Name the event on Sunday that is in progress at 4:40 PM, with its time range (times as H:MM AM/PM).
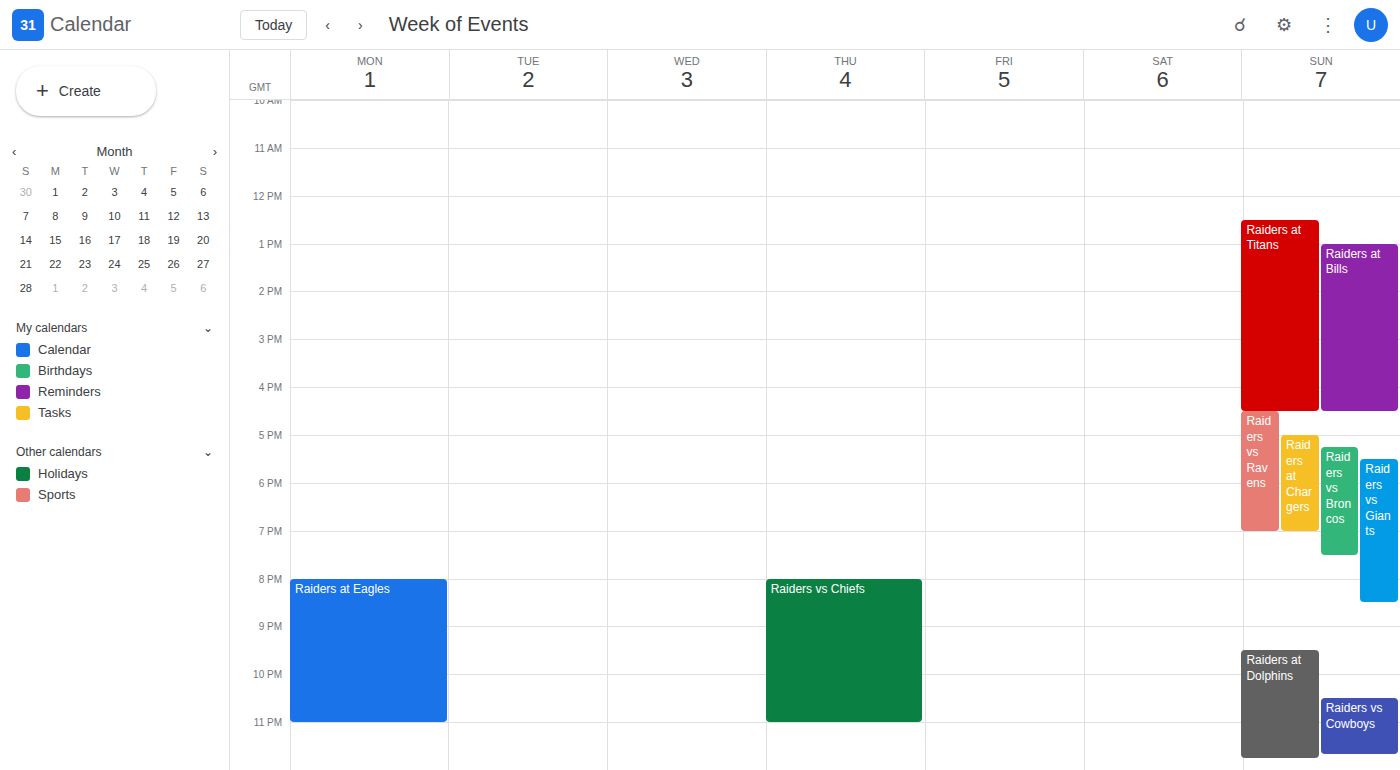
"Raiders vs Ravens", 4:30 PM to 7:00 PM